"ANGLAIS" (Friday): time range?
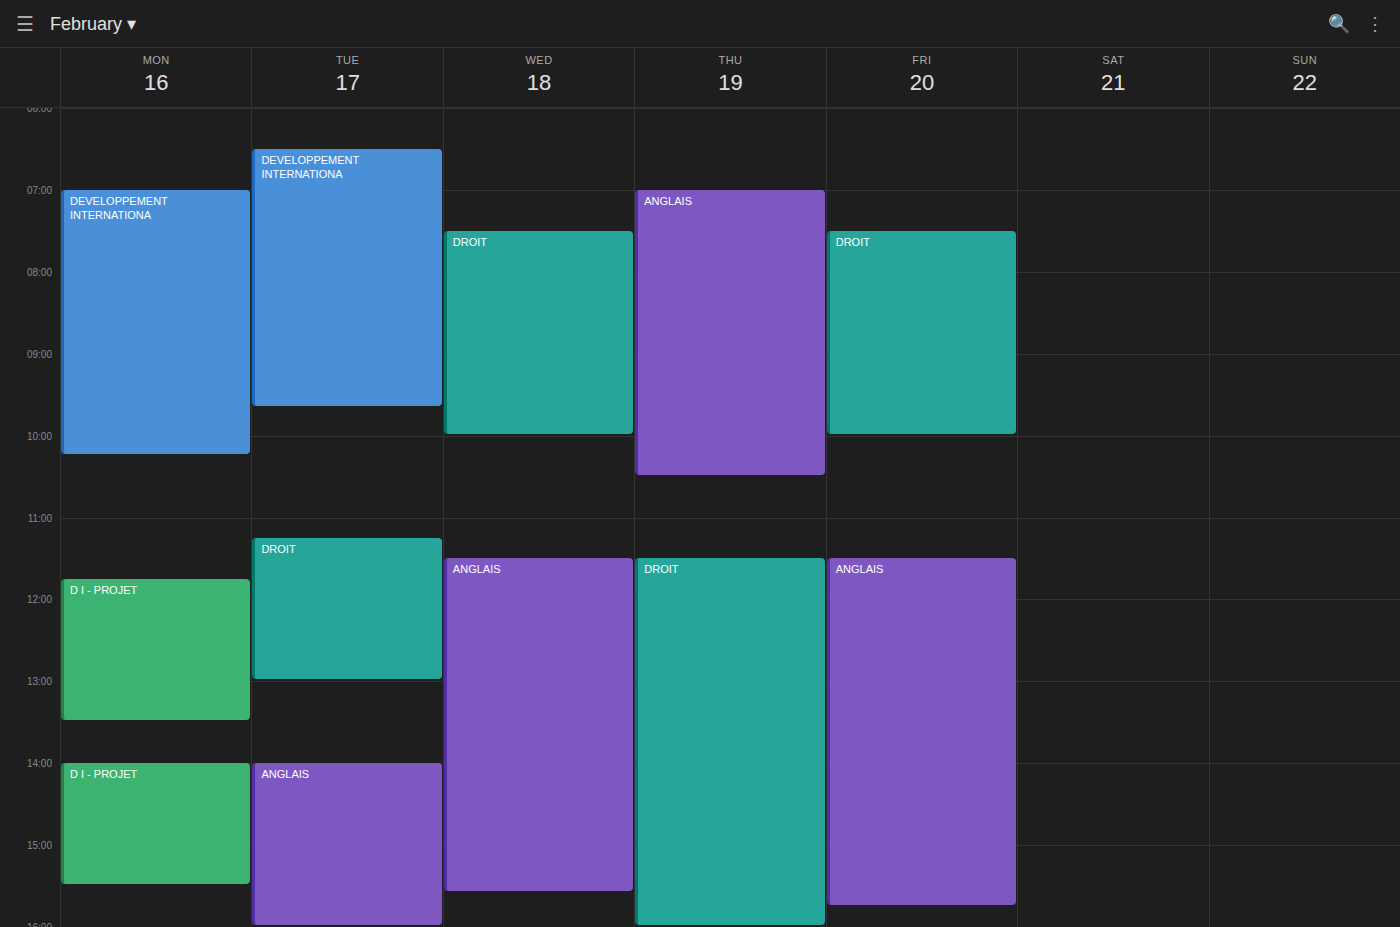
11:30 AM to 3:45 PM